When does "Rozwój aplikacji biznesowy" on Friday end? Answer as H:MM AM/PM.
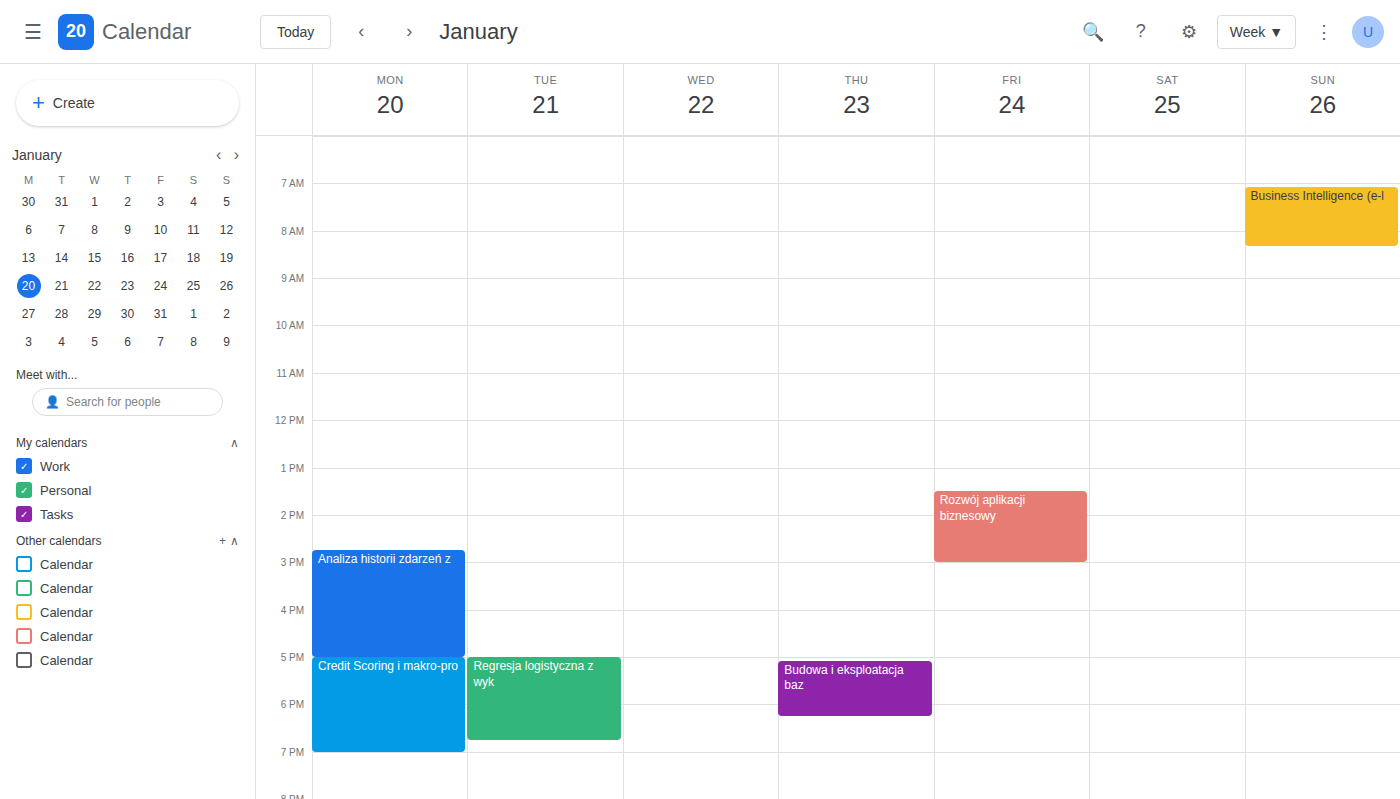
3:00 PM